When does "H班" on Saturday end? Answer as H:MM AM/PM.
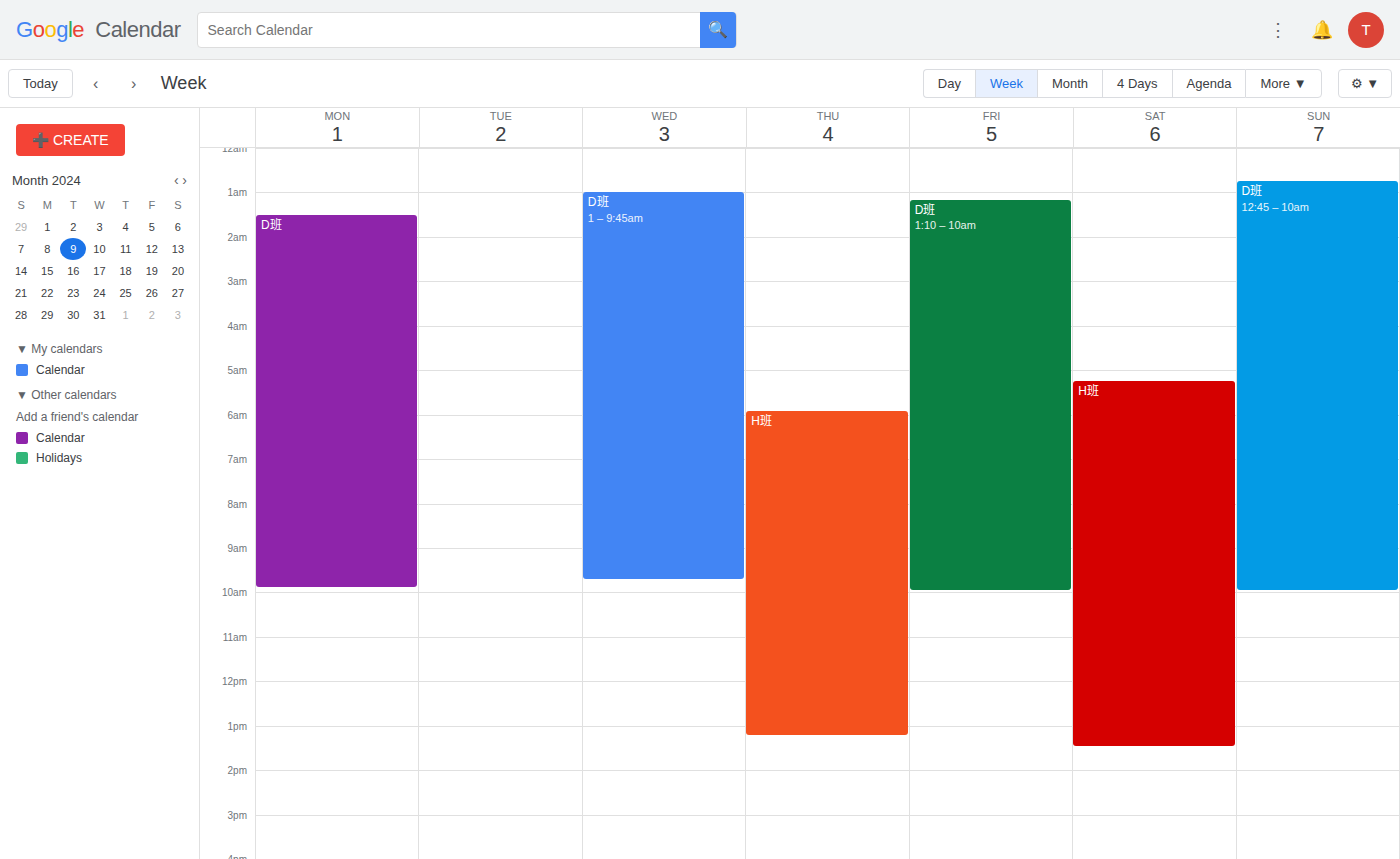
1:30 PM